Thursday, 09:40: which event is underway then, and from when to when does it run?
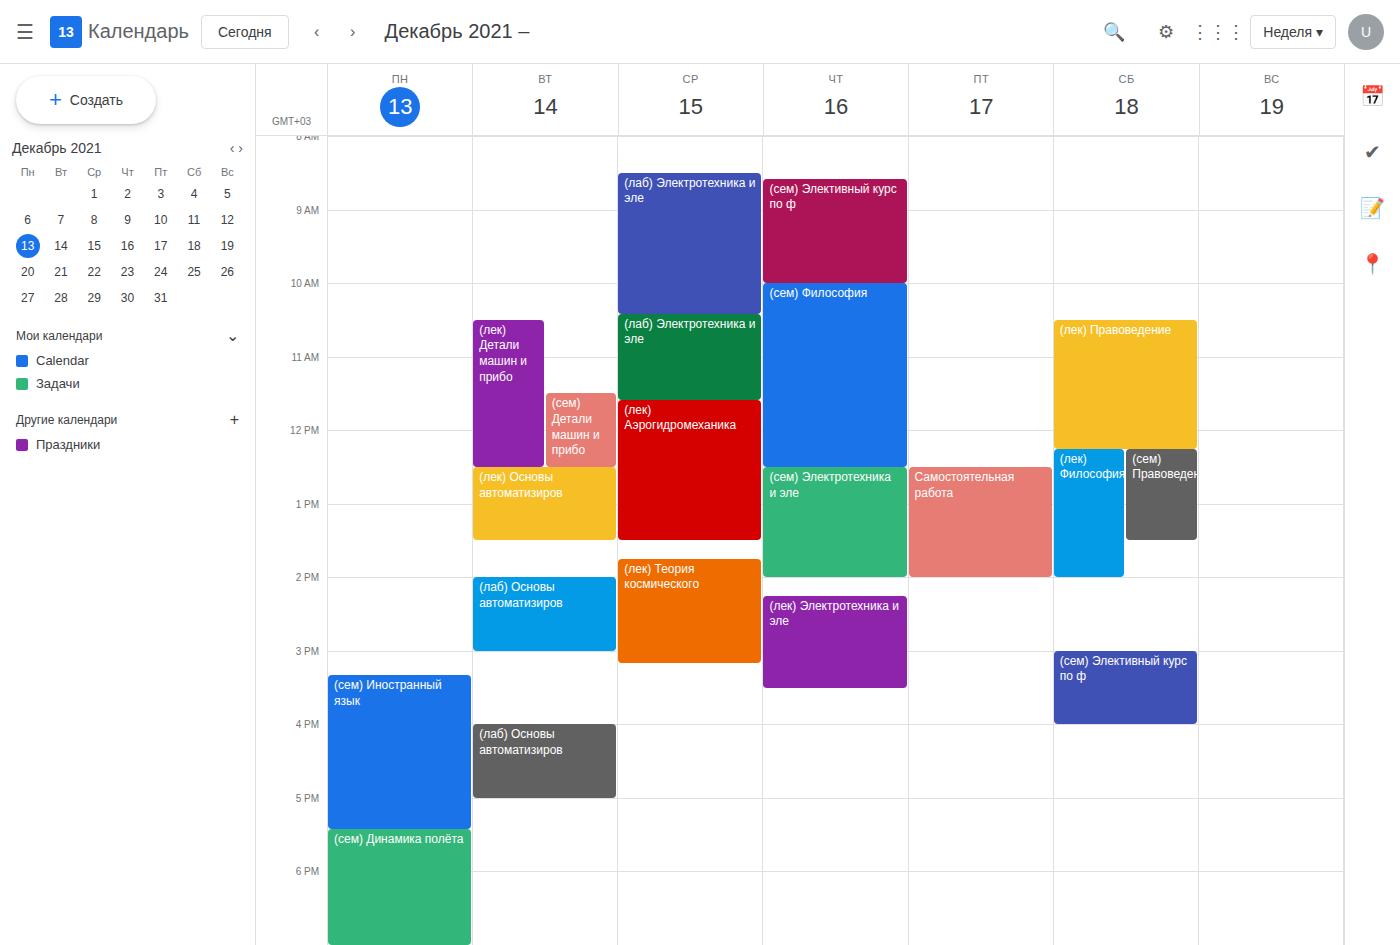
"(сем) Элективный курс по ф", 08:35 to 10:00